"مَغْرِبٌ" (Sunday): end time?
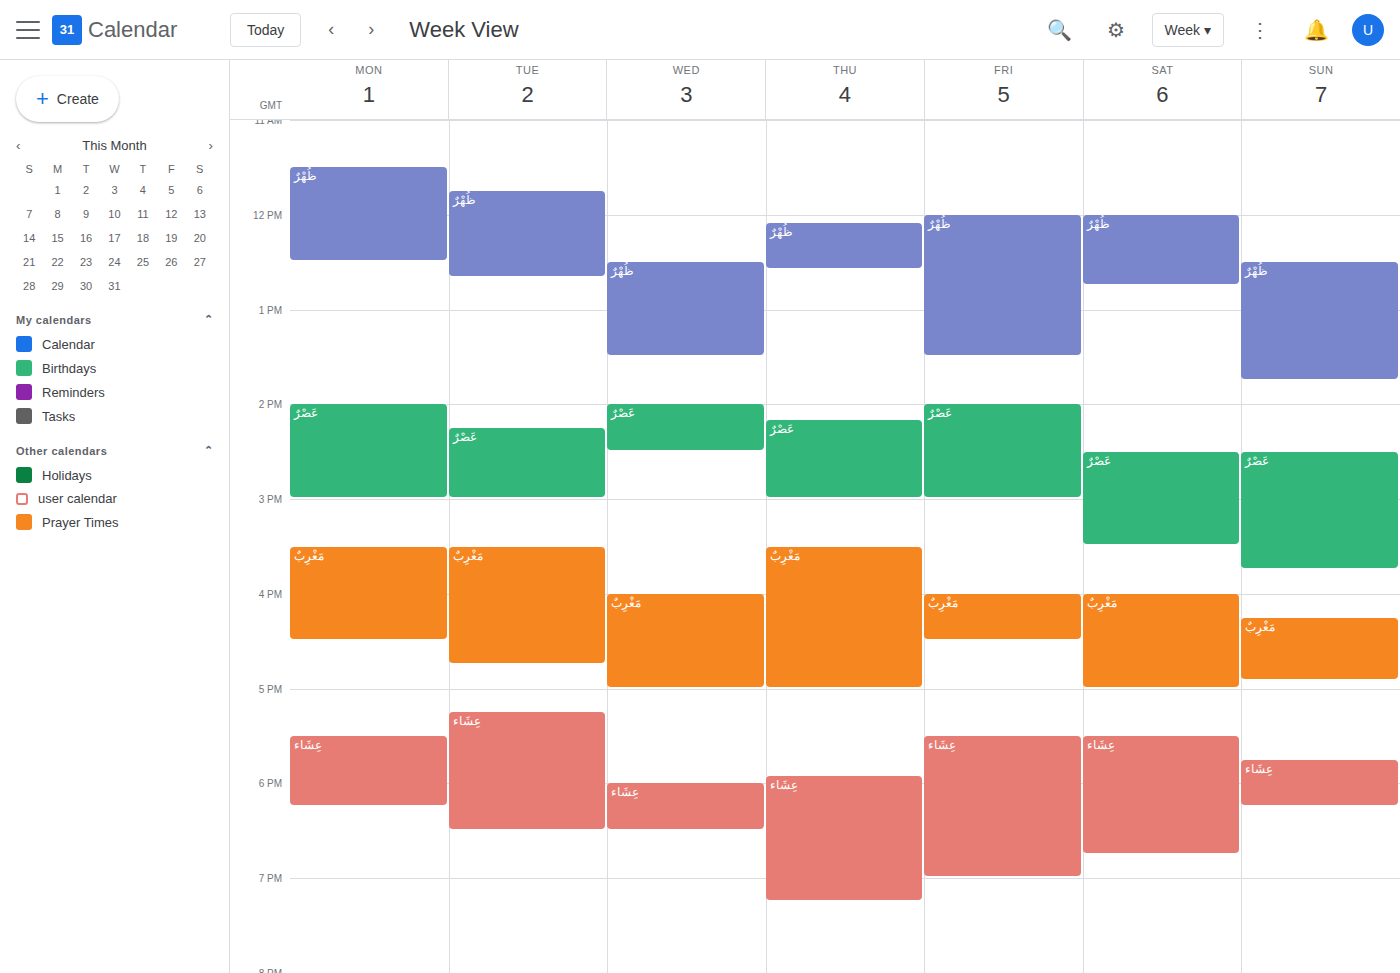
4:55 PM